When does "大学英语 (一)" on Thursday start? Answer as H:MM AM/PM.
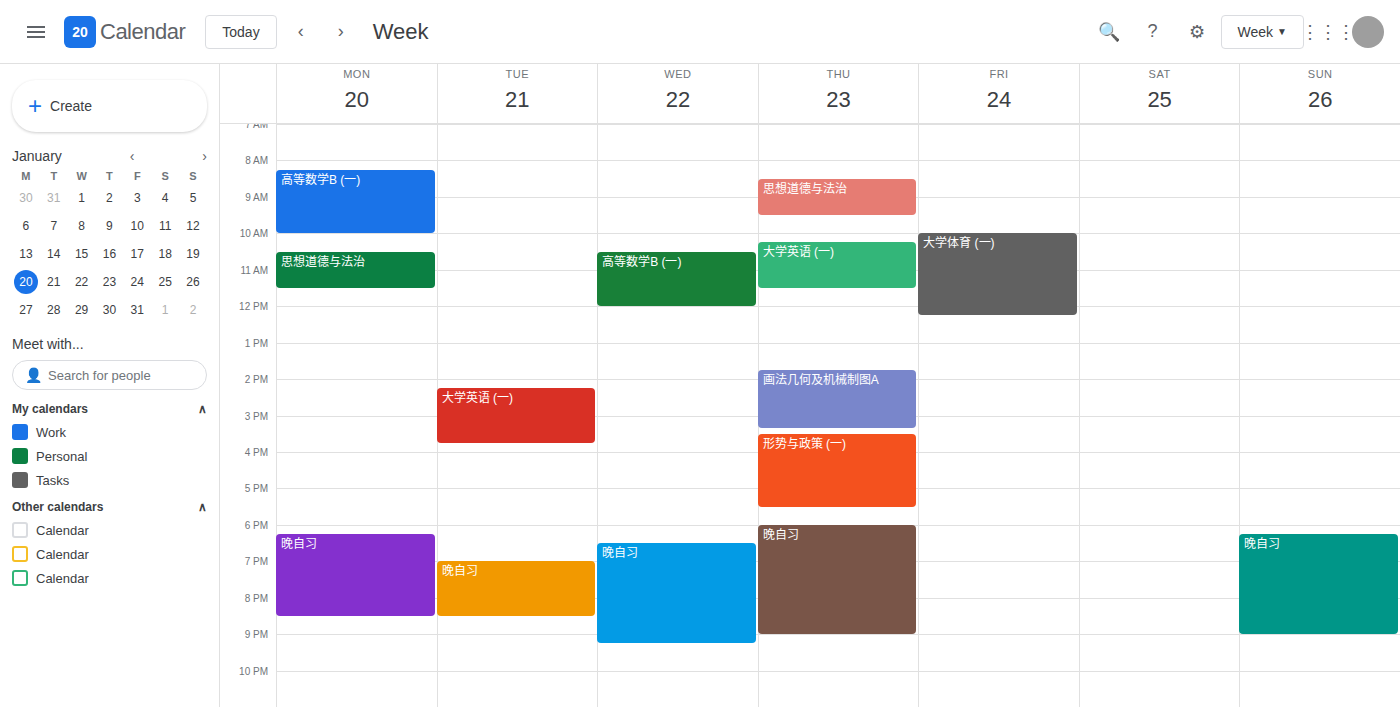
10:15 AM